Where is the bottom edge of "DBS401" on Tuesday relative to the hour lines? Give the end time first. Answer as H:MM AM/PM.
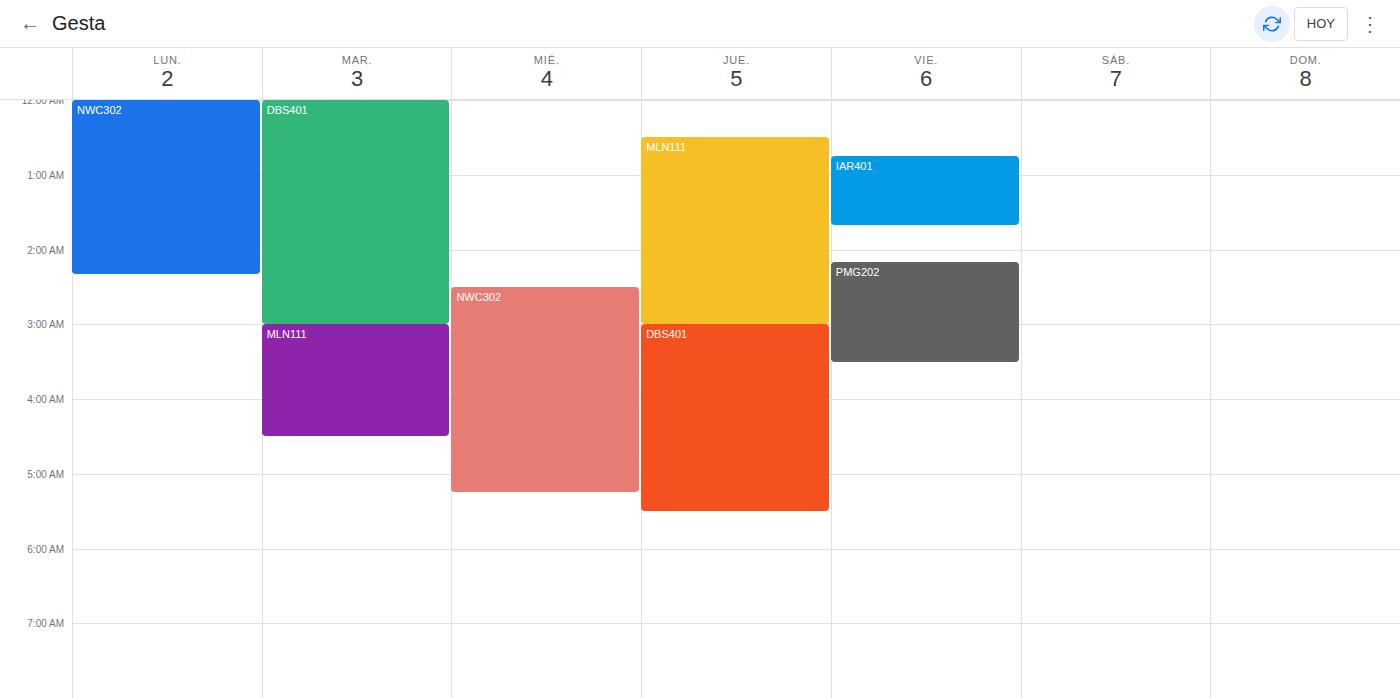
3:00 AM -- exactly on the 3 AM line.